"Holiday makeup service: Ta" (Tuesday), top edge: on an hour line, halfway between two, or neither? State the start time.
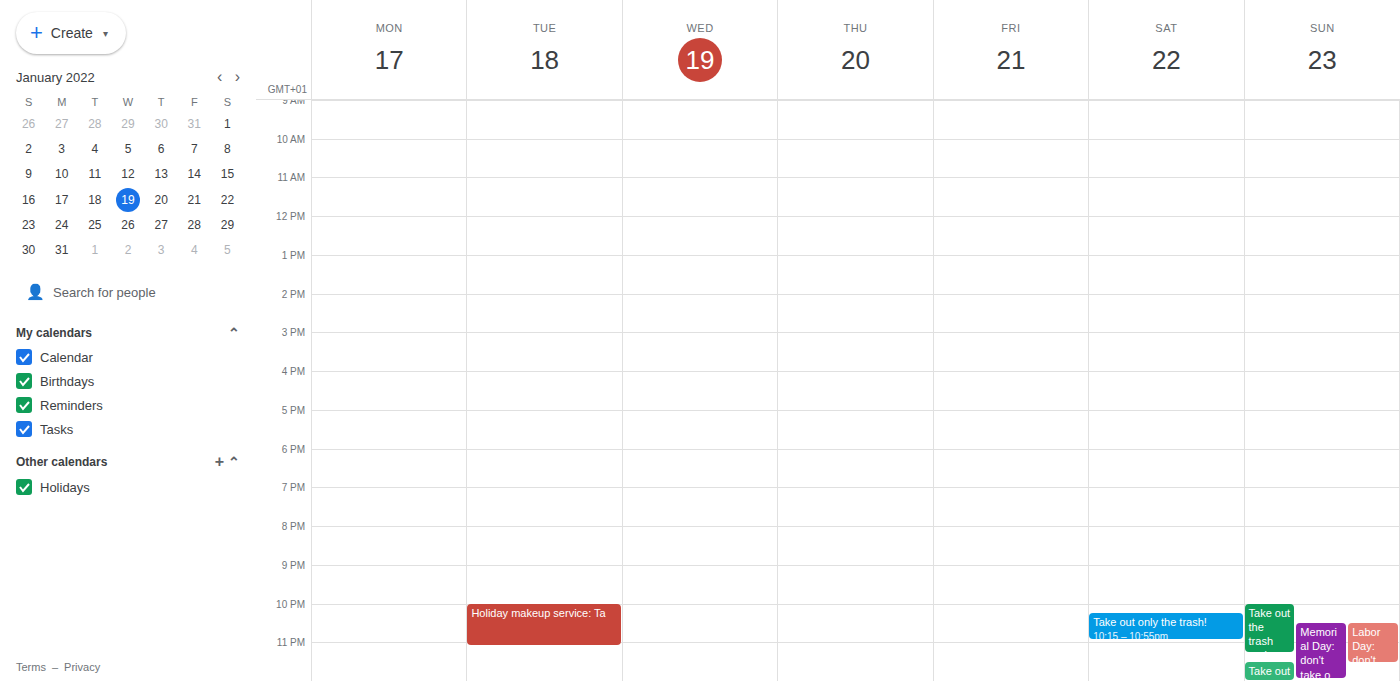
10:00 PM -- exactly on the 10 PM line.